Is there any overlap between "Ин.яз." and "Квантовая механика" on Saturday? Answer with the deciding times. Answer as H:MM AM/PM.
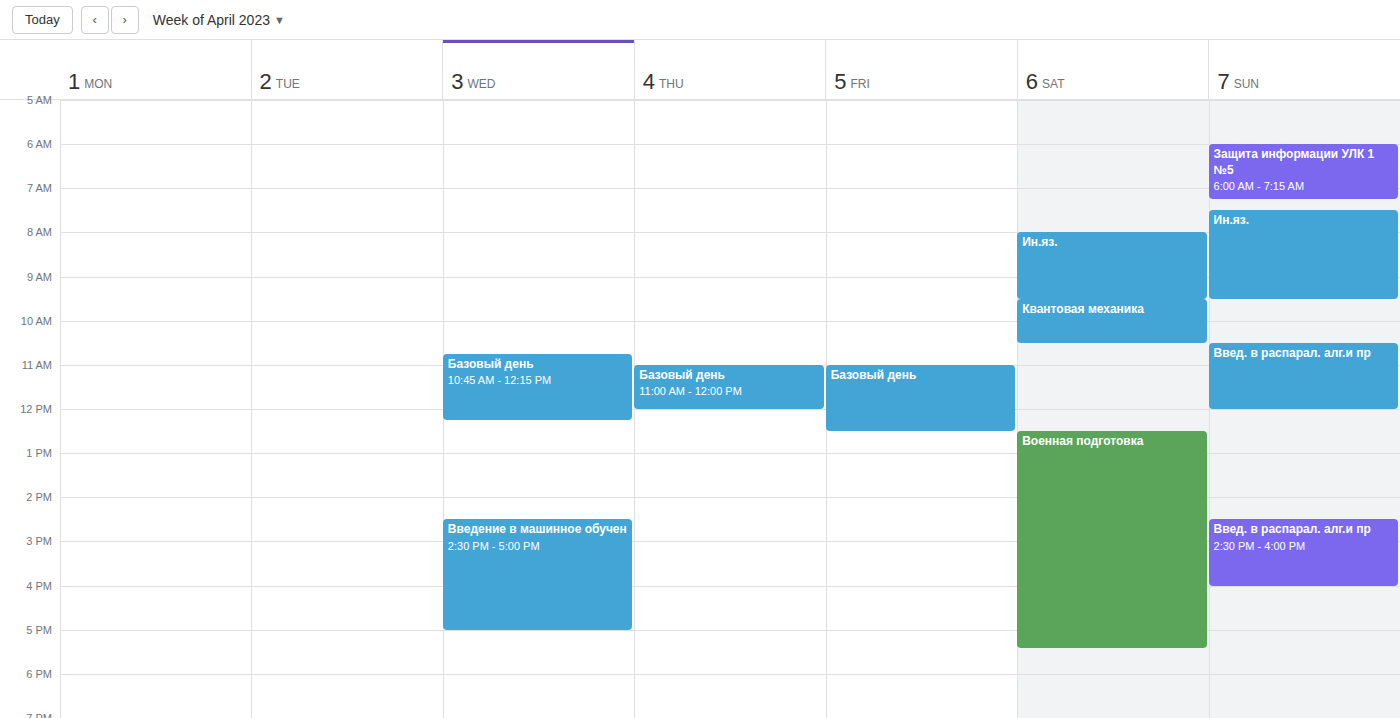
"Ин.яз." ends at 9:30 AM, exactly when "Квантовая механика" starts -- they touch but do not overlap.